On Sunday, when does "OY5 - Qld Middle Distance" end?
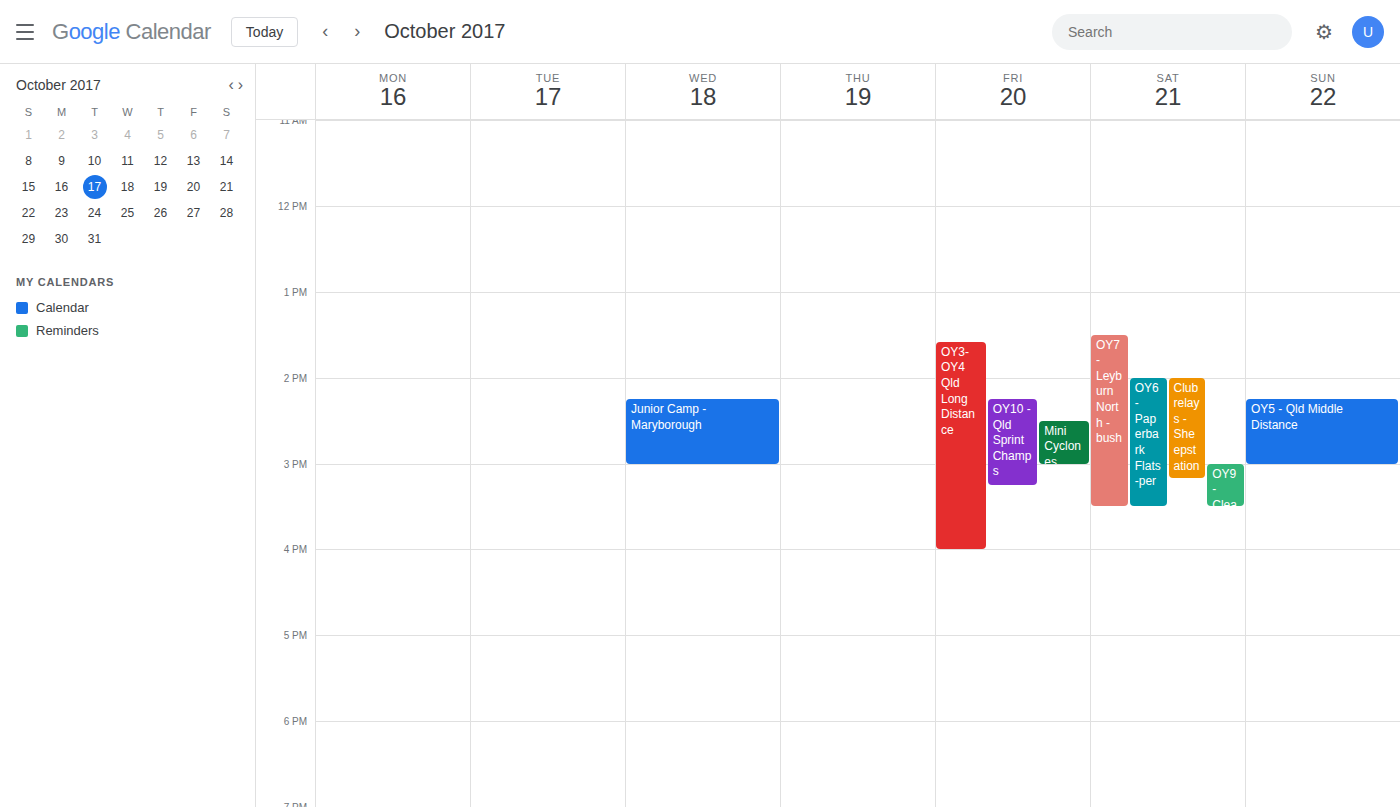
3:00 PM